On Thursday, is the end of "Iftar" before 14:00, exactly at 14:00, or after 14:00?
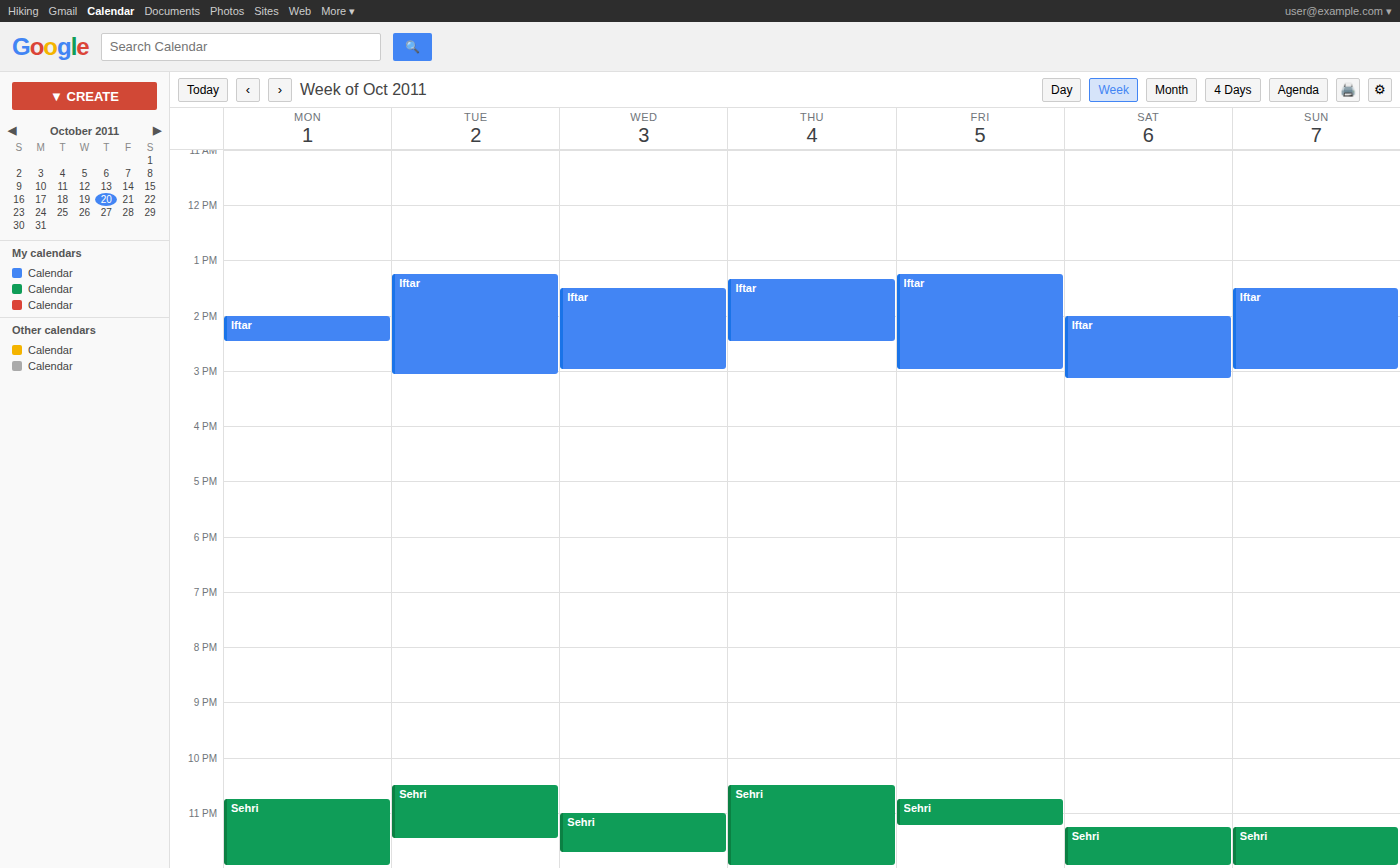
14:30 -- after 14:00, 30 minutes below the 14:00 line.